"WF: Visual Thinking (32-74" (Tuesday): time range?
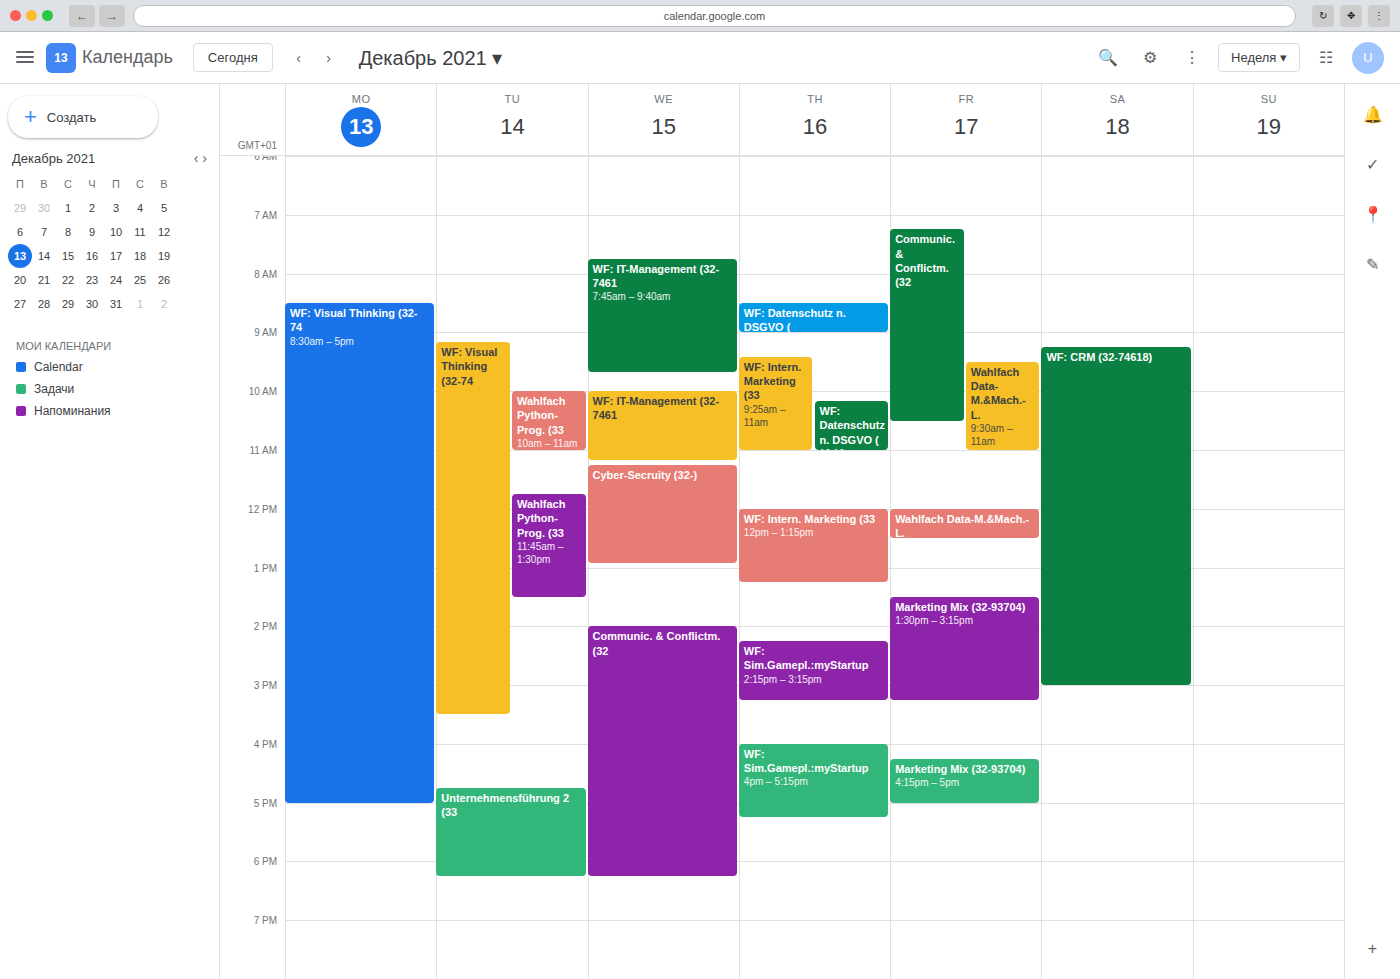
9:10 AM to 3:30 PM